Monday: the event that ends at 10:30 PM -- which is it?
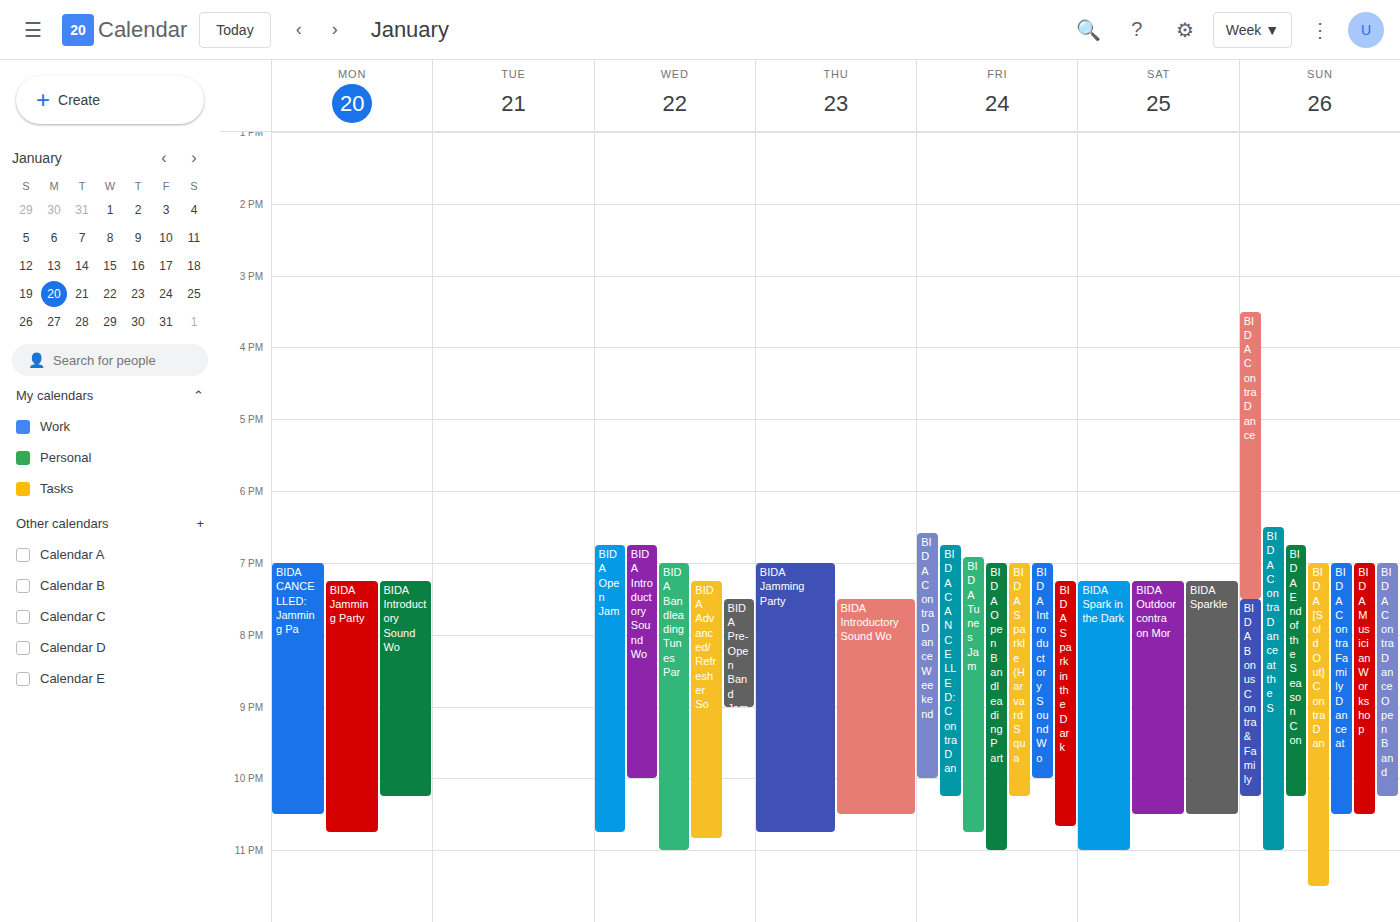
"BIDA CANCELLED: Jamming Pa"